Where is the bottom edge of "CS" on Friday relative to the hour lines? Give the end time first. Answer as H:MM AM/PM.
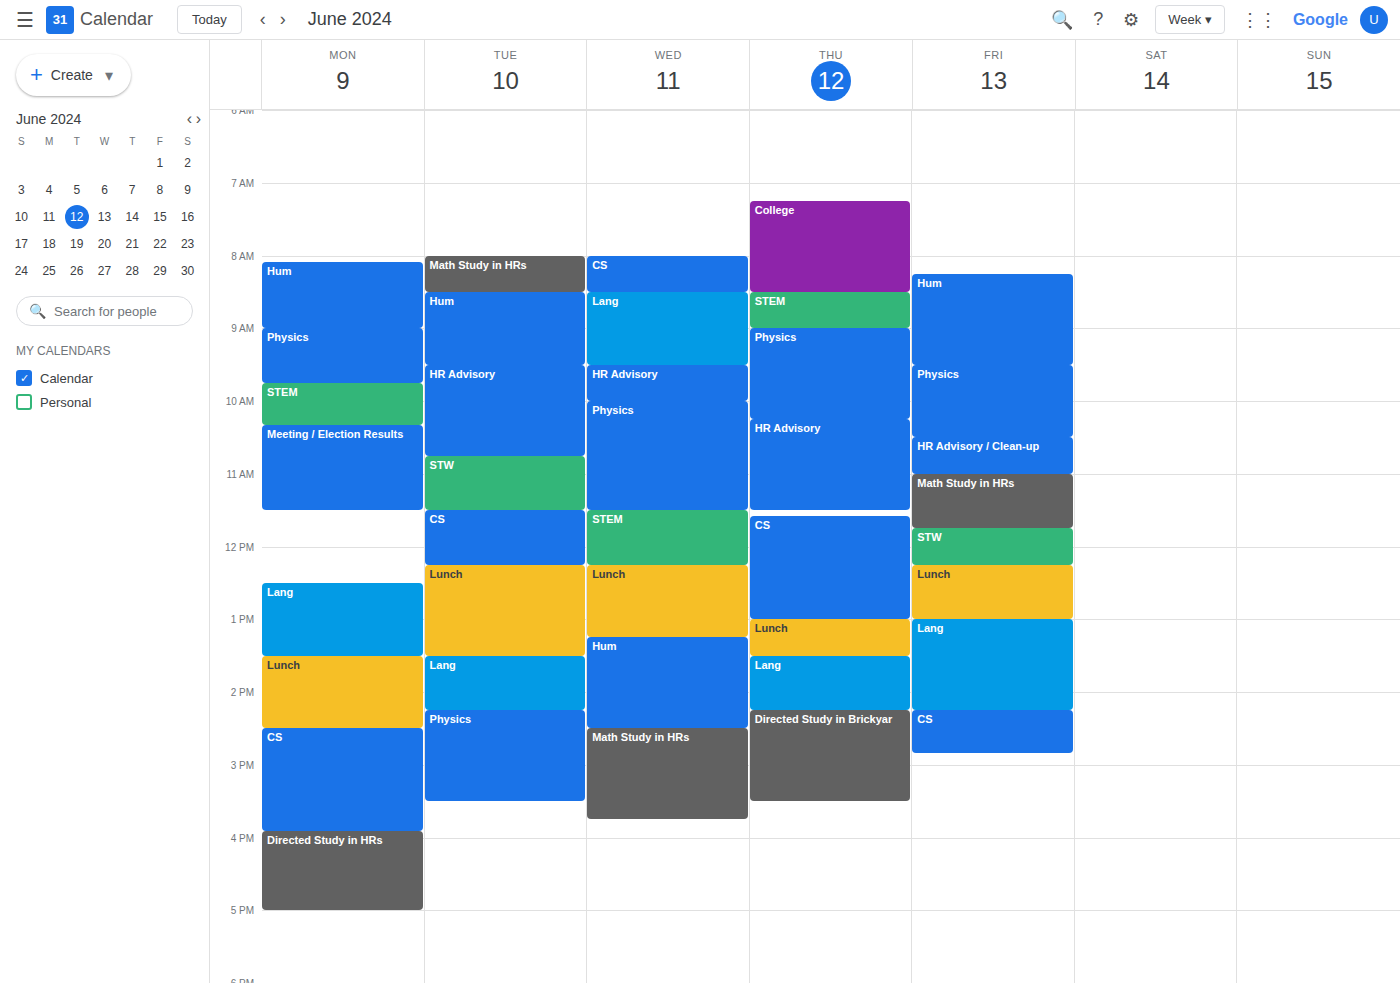
2:50 PM -- neither: 50 minutes below the 2 PM line and 10 minutes above the 3 PM line.